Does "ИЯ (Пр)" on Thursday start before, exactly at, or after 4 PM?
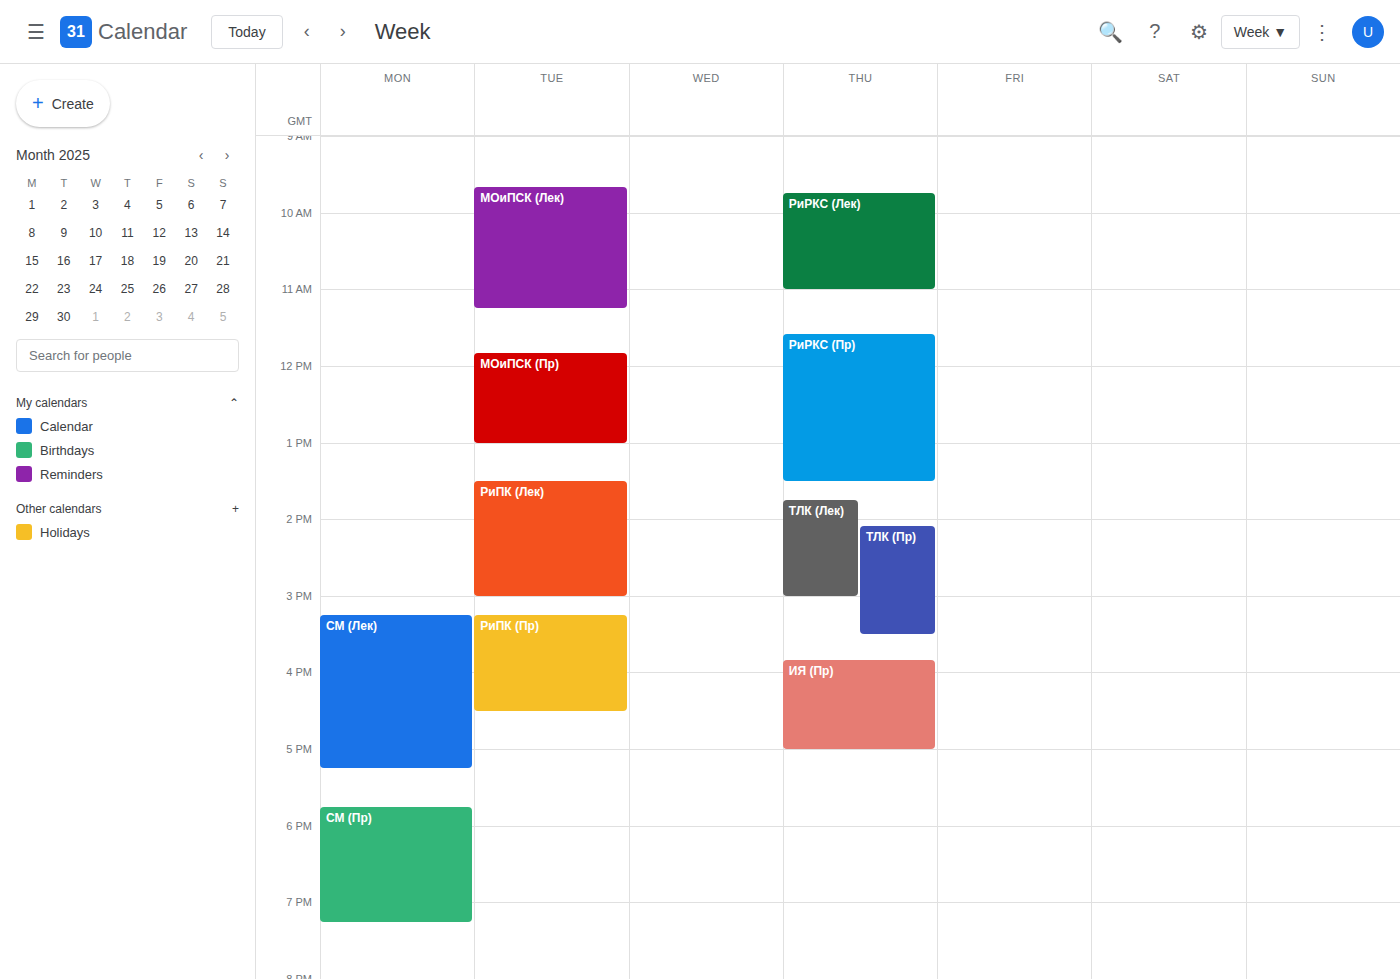
3:50 PM -- before 4 PM, 10 minutes above the 4 PM line.